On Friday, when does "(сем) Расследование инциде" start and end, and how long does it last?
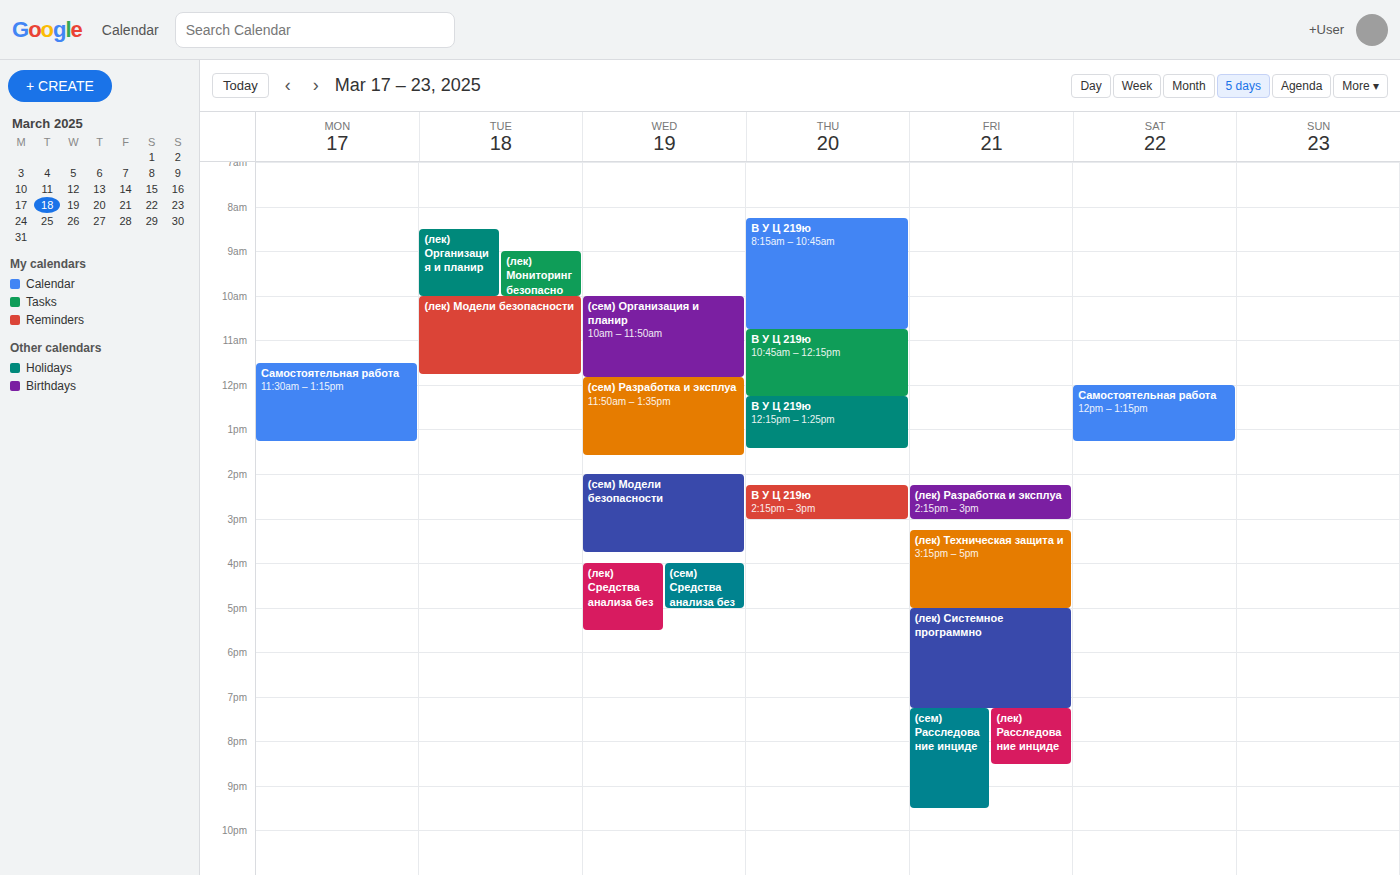
7:15 PM to 9:30 PM, 2 hours 15 minutes